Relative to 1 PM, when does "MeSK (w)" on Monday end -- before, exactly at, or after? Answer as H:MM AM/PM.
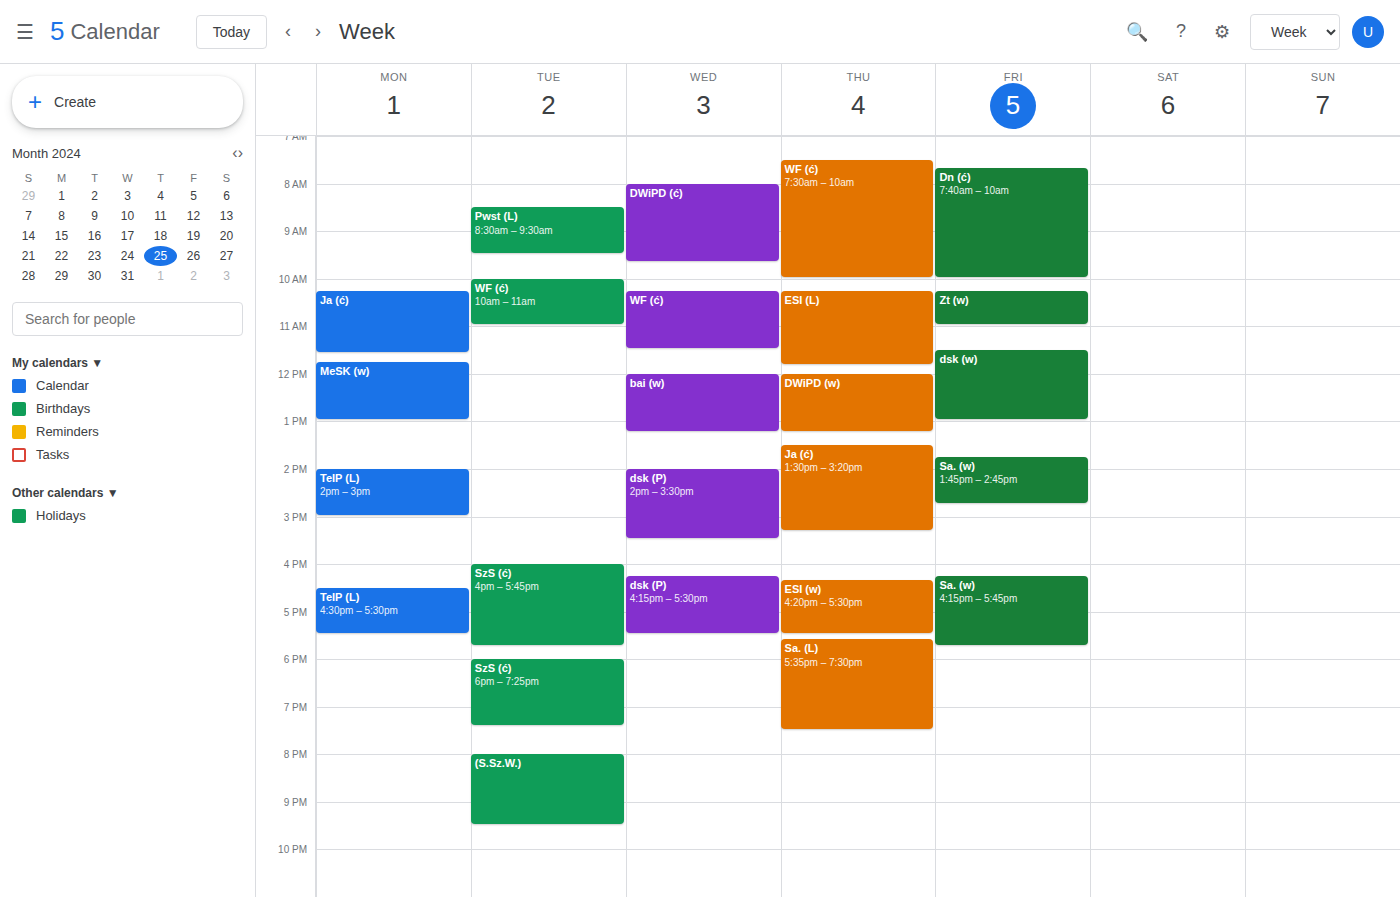
1:00 PM -- exactly at 1 PM, on the 1 PM line.